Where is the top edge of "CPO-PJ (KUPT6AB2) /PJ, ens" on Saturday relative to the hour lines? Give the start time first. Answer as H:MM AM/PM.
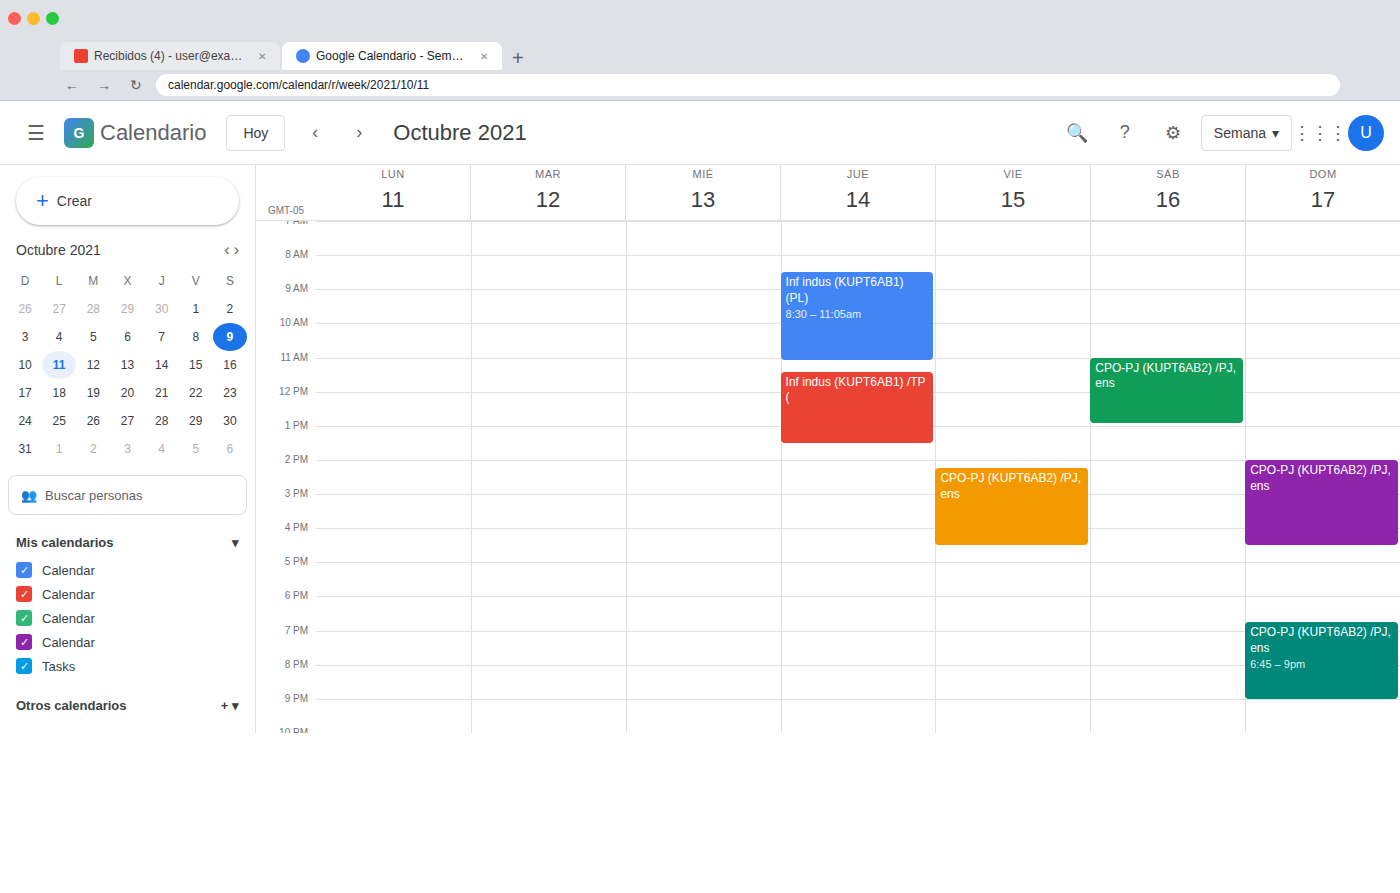
11:00 AM -- exactly on the 11 AM line.